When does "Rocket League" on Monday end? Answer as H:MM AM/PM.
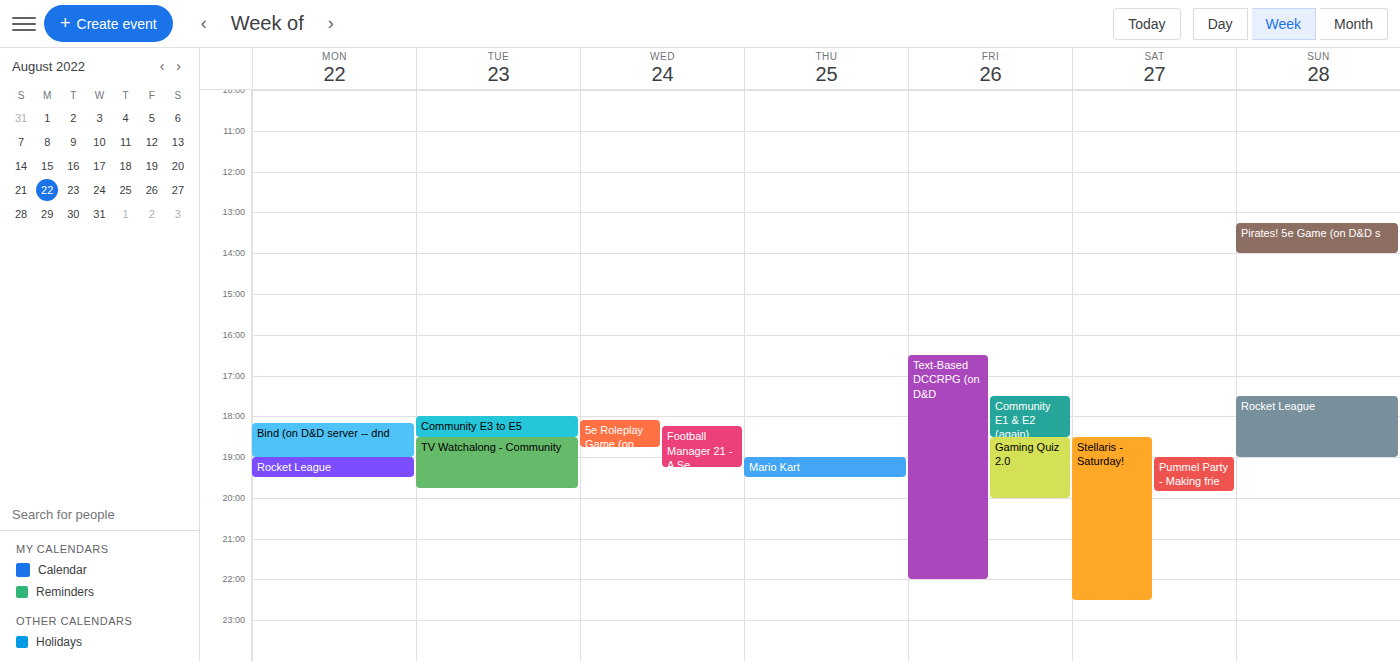
7:30 PM